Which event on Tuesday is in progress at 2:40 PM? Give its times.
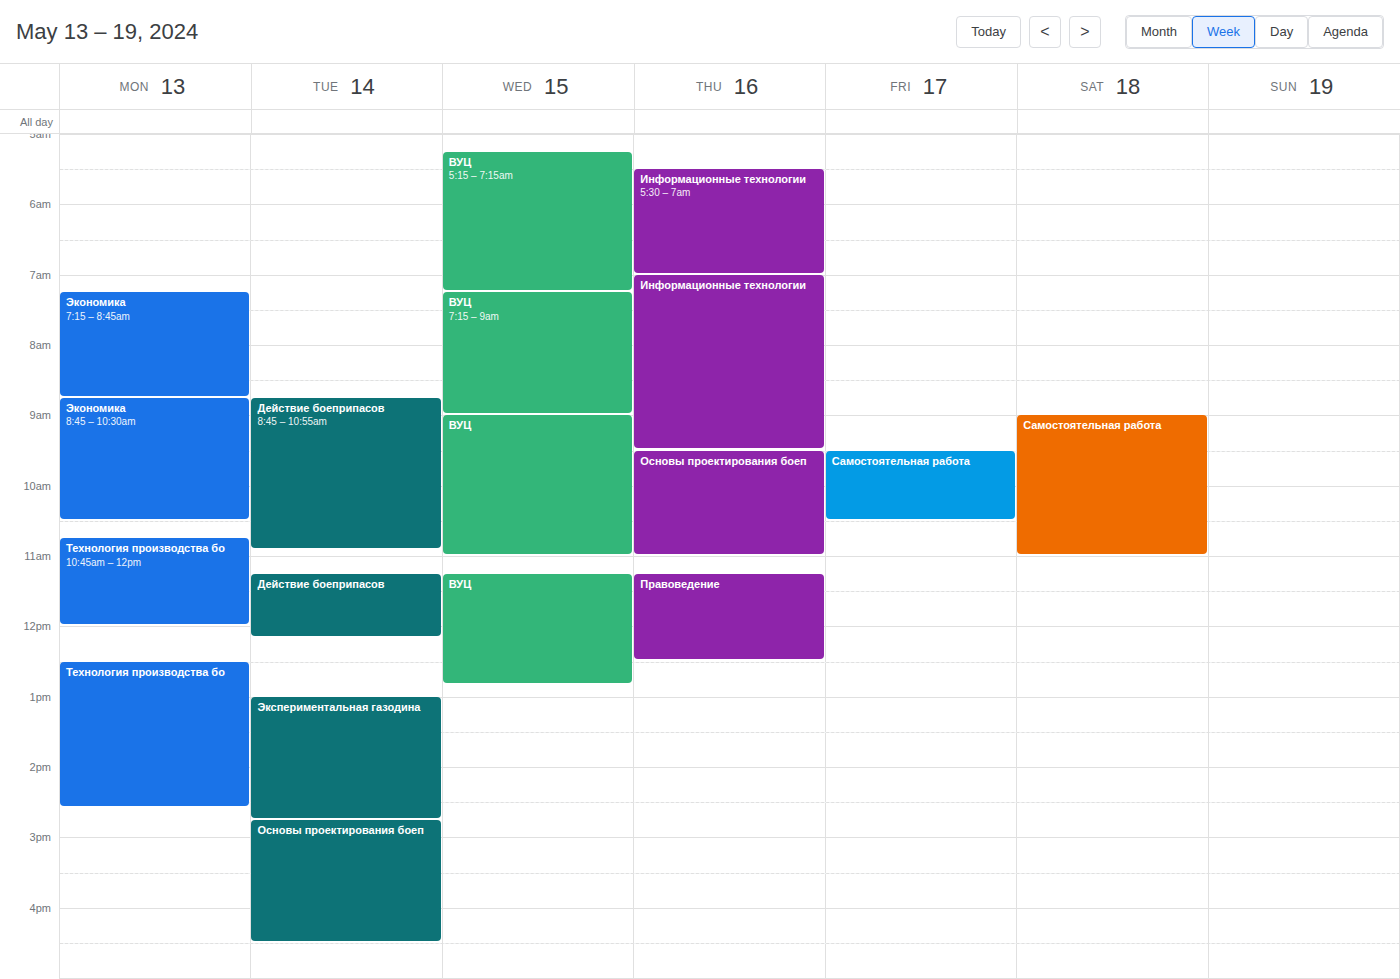
"Экспериментальная газодина", 1:00 PM to 2:45 PM